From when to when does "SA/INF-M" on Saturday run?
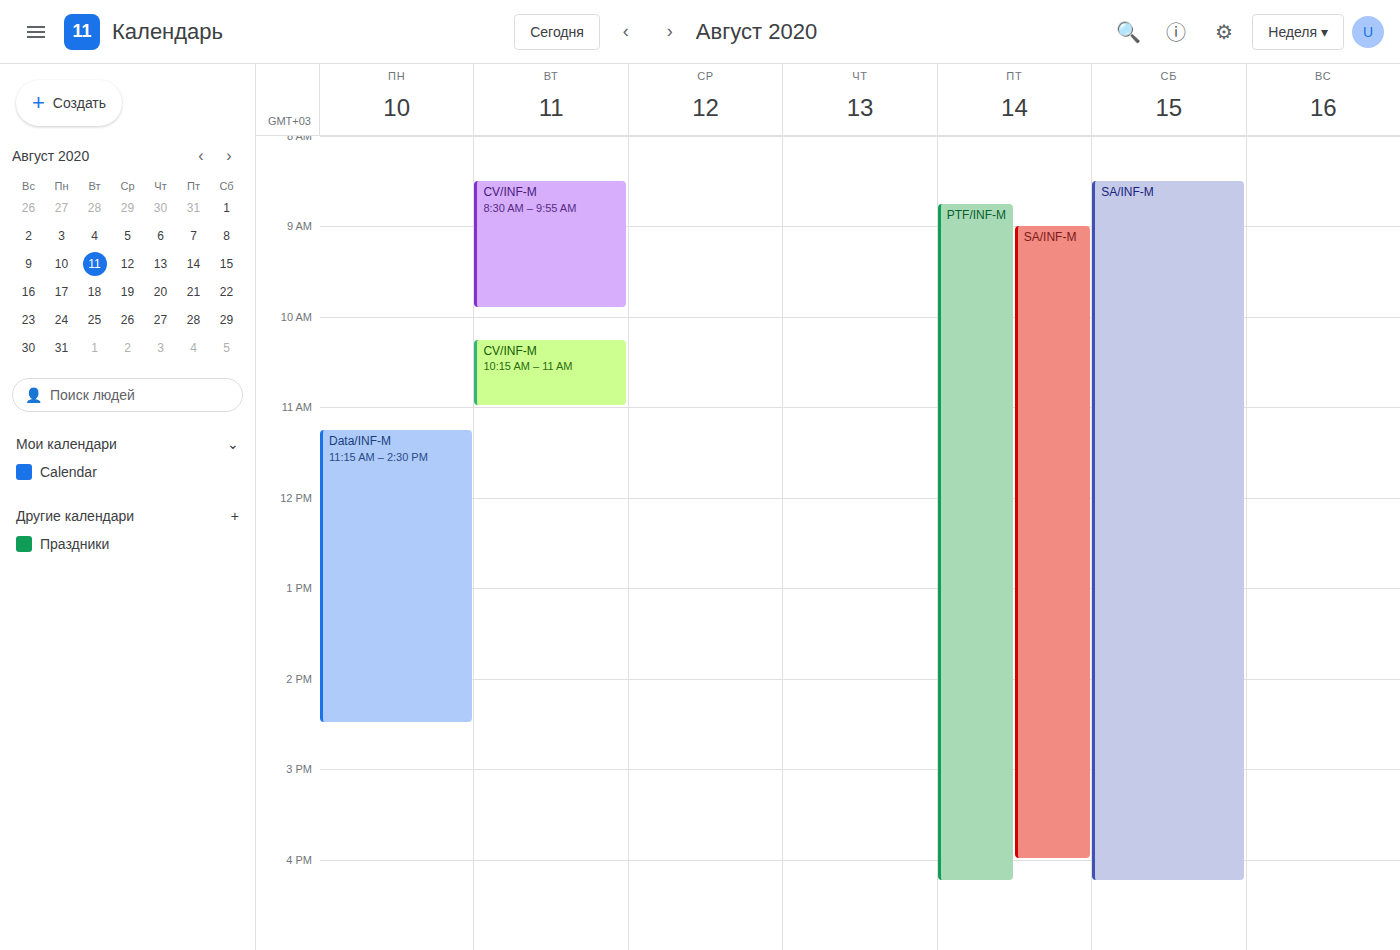
08:30 to 16:15